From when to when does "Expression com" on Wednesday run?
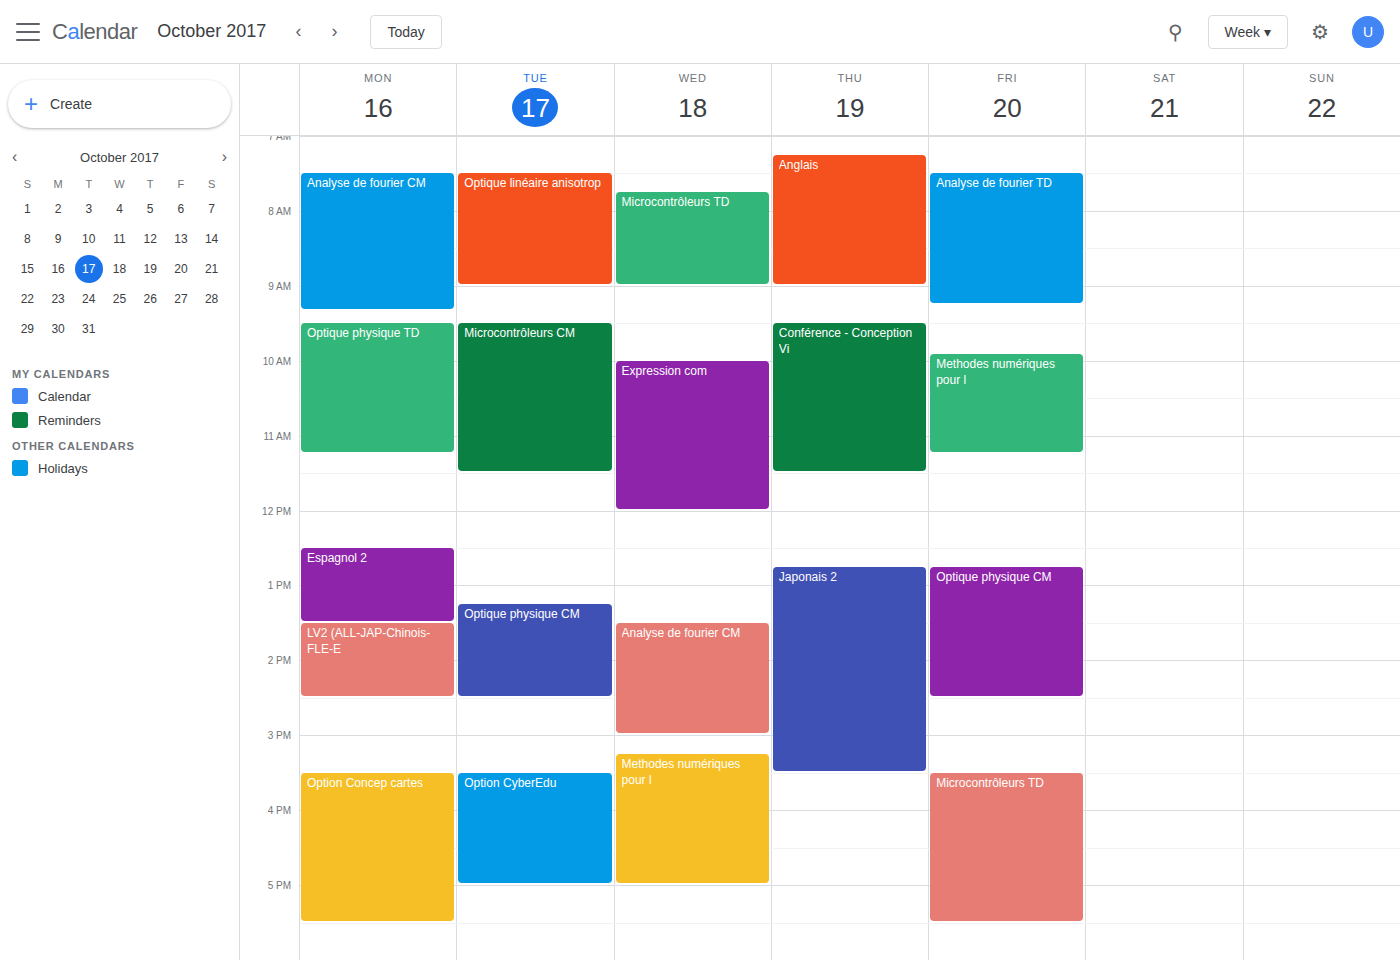
10:00 AM to 12:00 PM